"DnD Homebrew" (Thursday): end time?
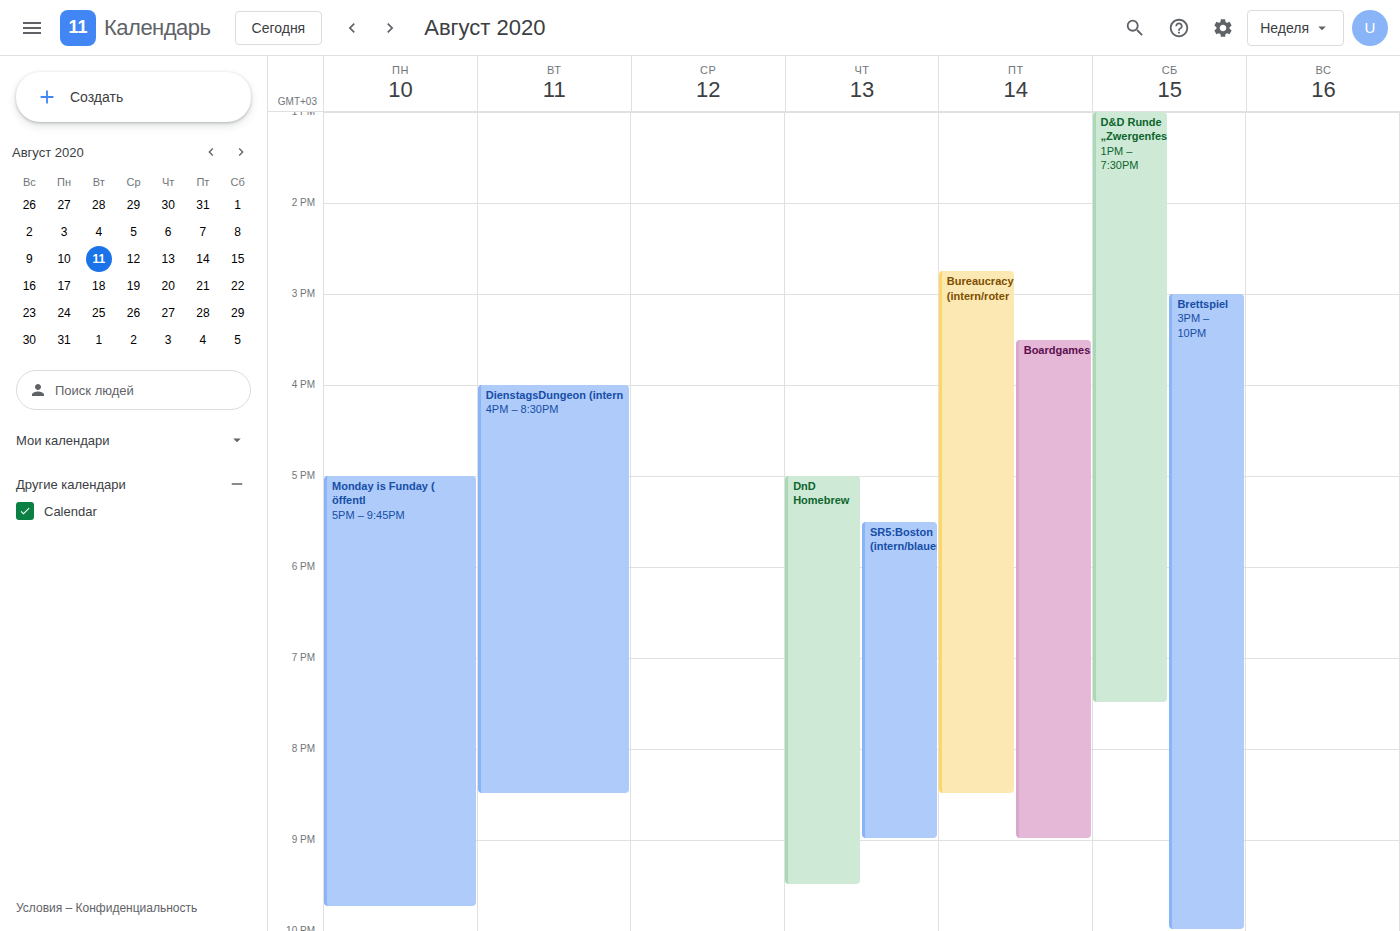
9:30 PM